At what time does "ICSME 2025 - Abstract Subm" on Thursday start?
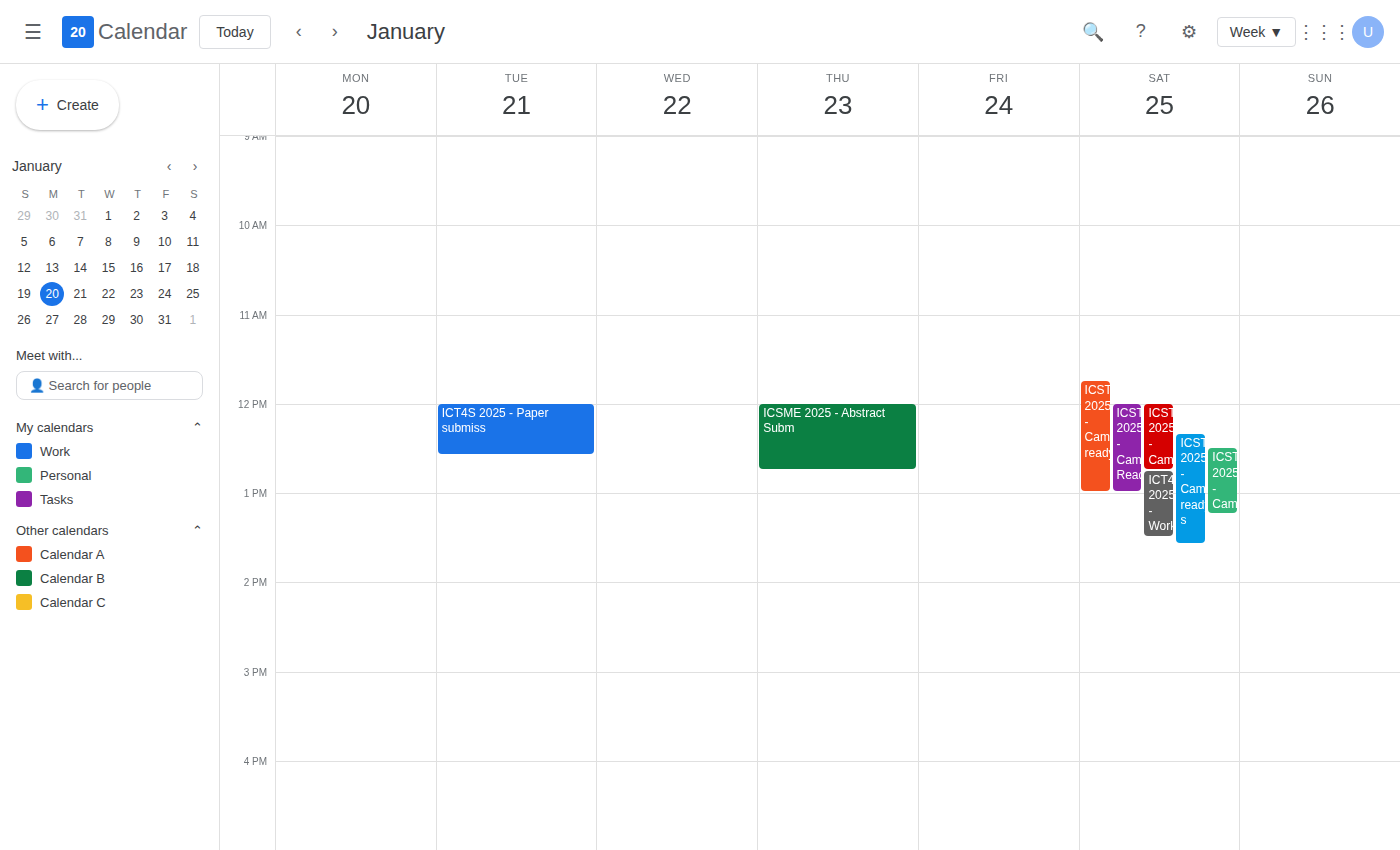
12:00 PM